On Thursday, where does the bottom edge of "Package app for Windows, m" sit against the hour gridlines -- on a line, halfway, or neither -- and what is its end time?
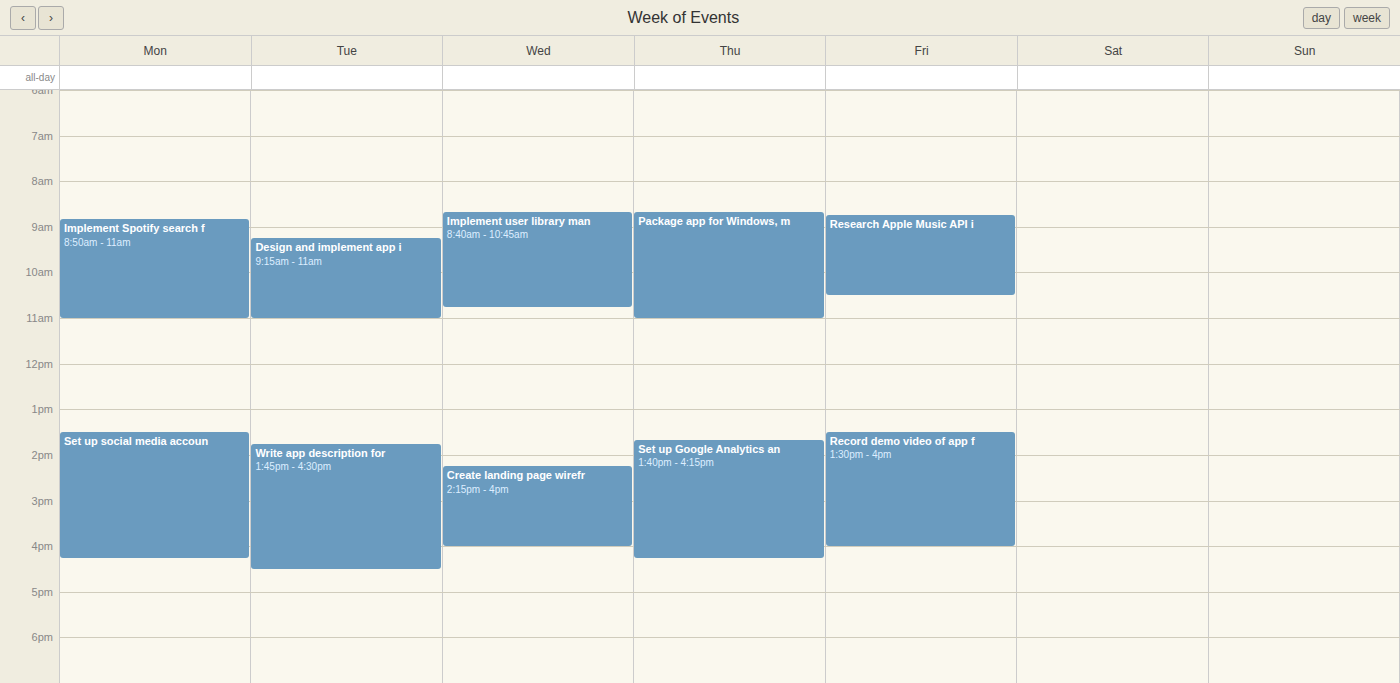
11:00 AM -- exactly on the 11 AM line.